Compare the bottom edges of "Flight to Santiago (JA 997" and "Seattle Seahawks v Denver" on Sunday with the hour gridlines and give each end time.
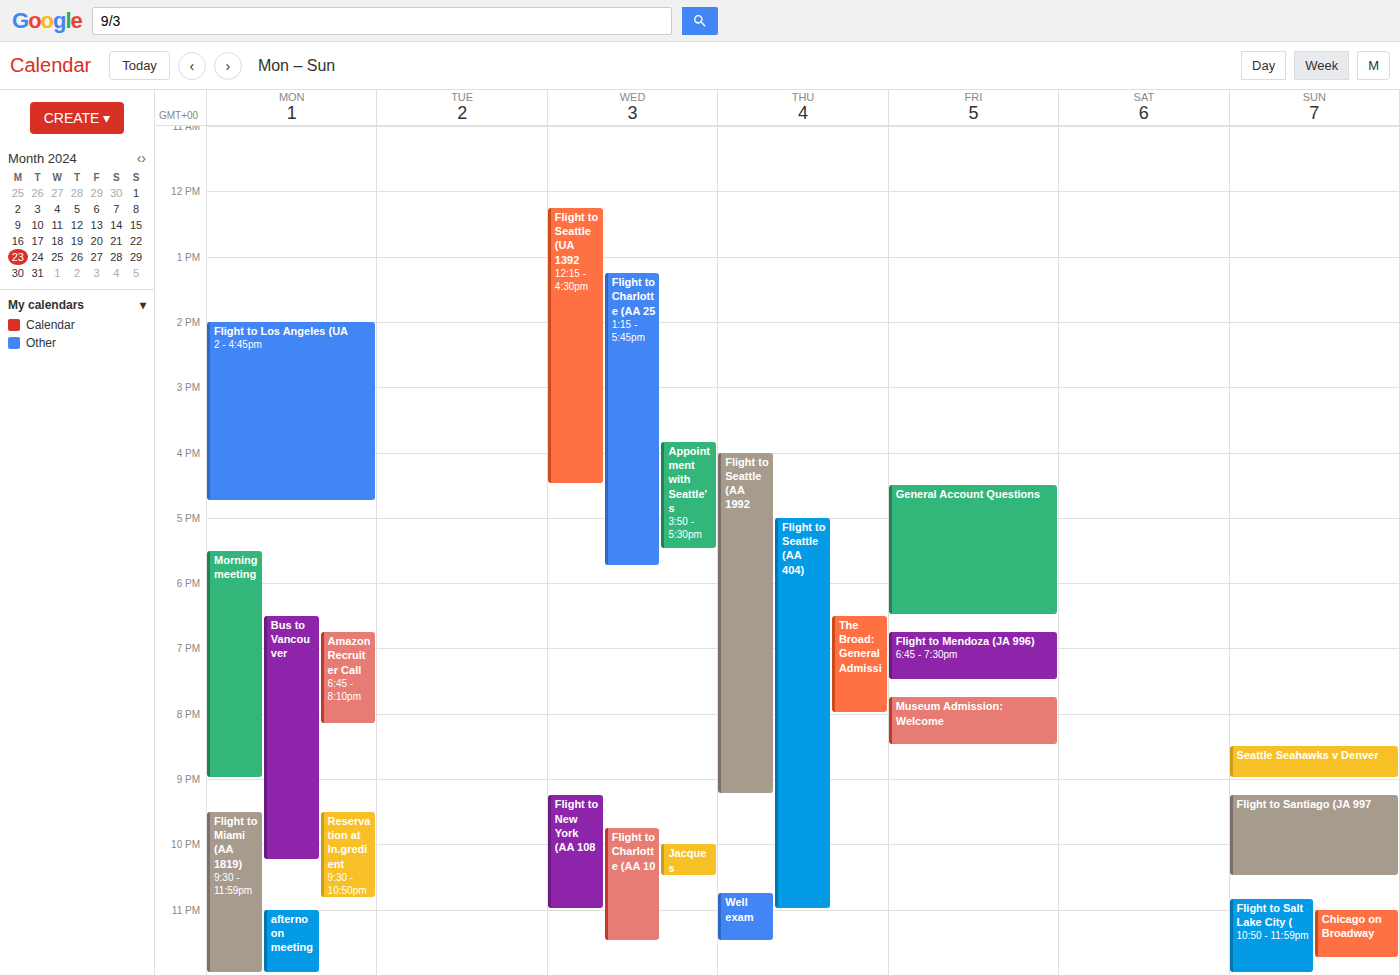
"Flight to Santiago (JA 997": 22:30, halfway between the 22:00 and 23:00 lines. "Seattle Seahawks v Denver": 21:00, exactly on the 21:00 line.